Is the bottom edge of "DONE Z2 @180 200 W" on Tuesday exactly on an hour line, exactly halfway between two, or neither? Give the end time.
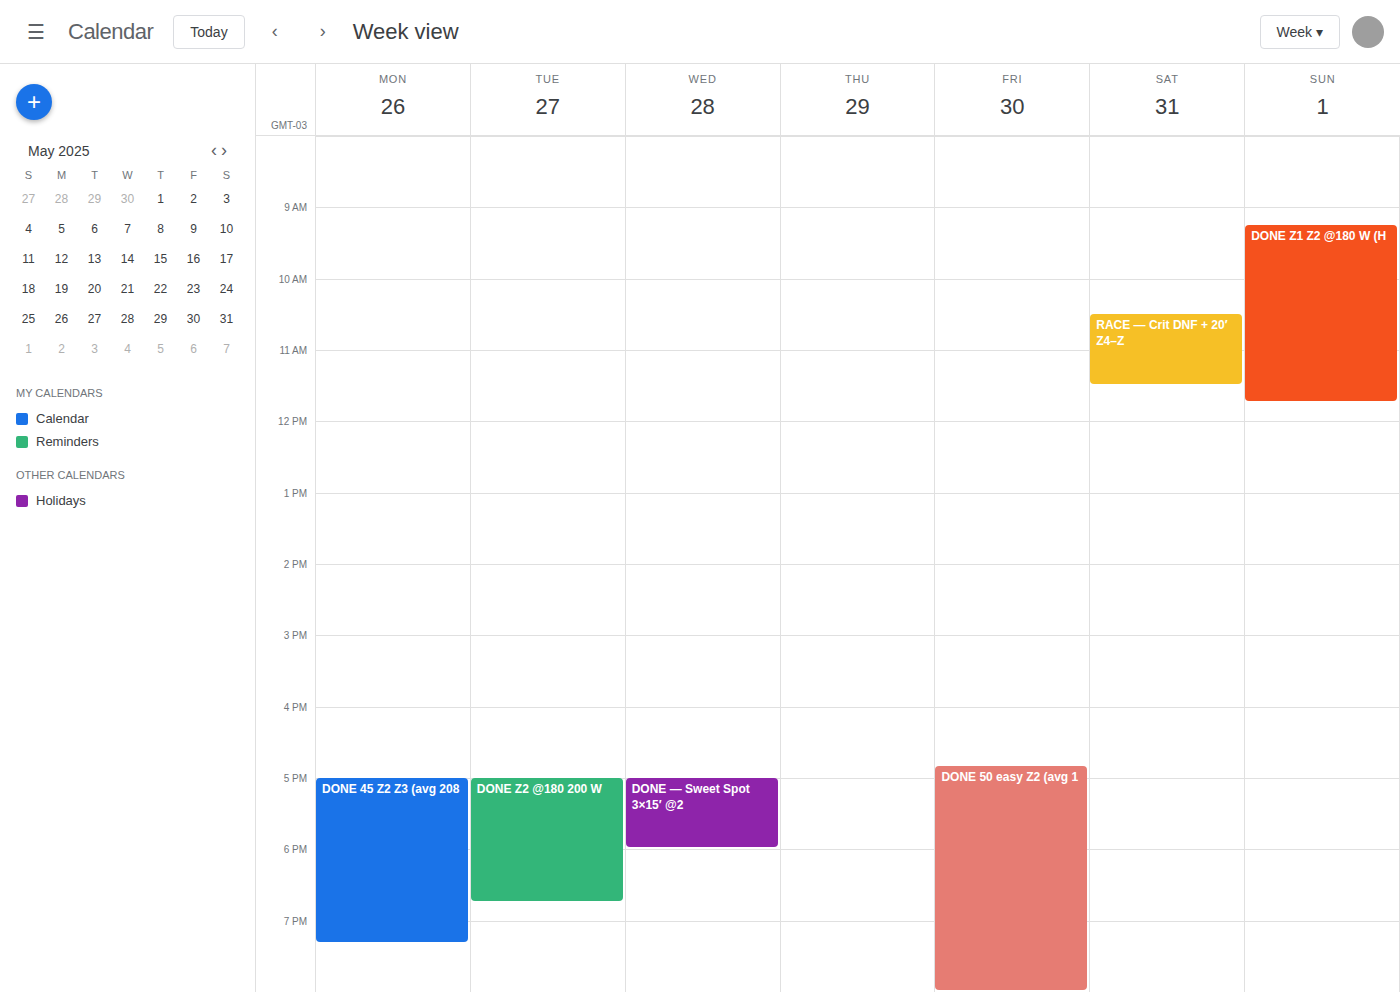
6:45 PM -- neither: three quarters of the way from the 6 PM line to the 7 PM line.